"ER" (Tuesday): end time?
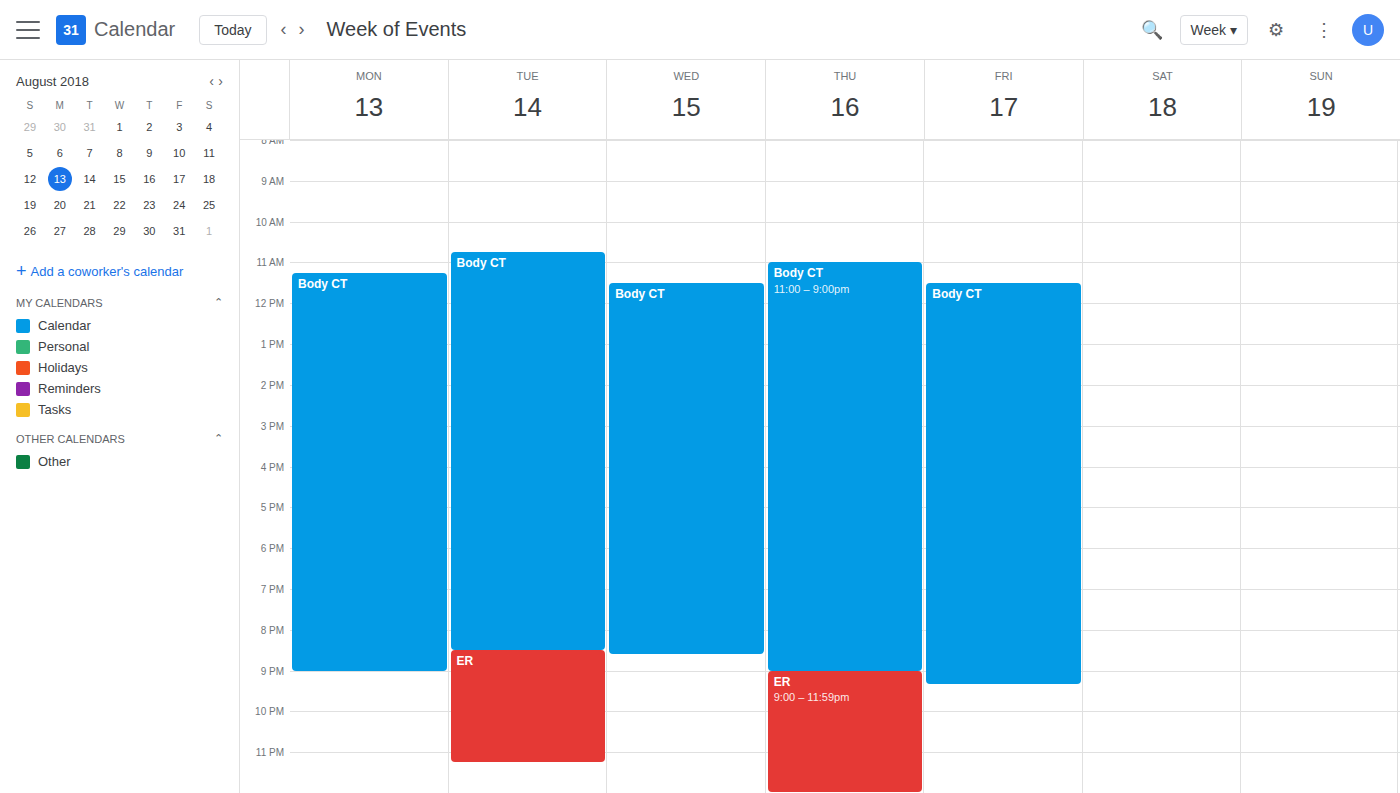
11:15 PM